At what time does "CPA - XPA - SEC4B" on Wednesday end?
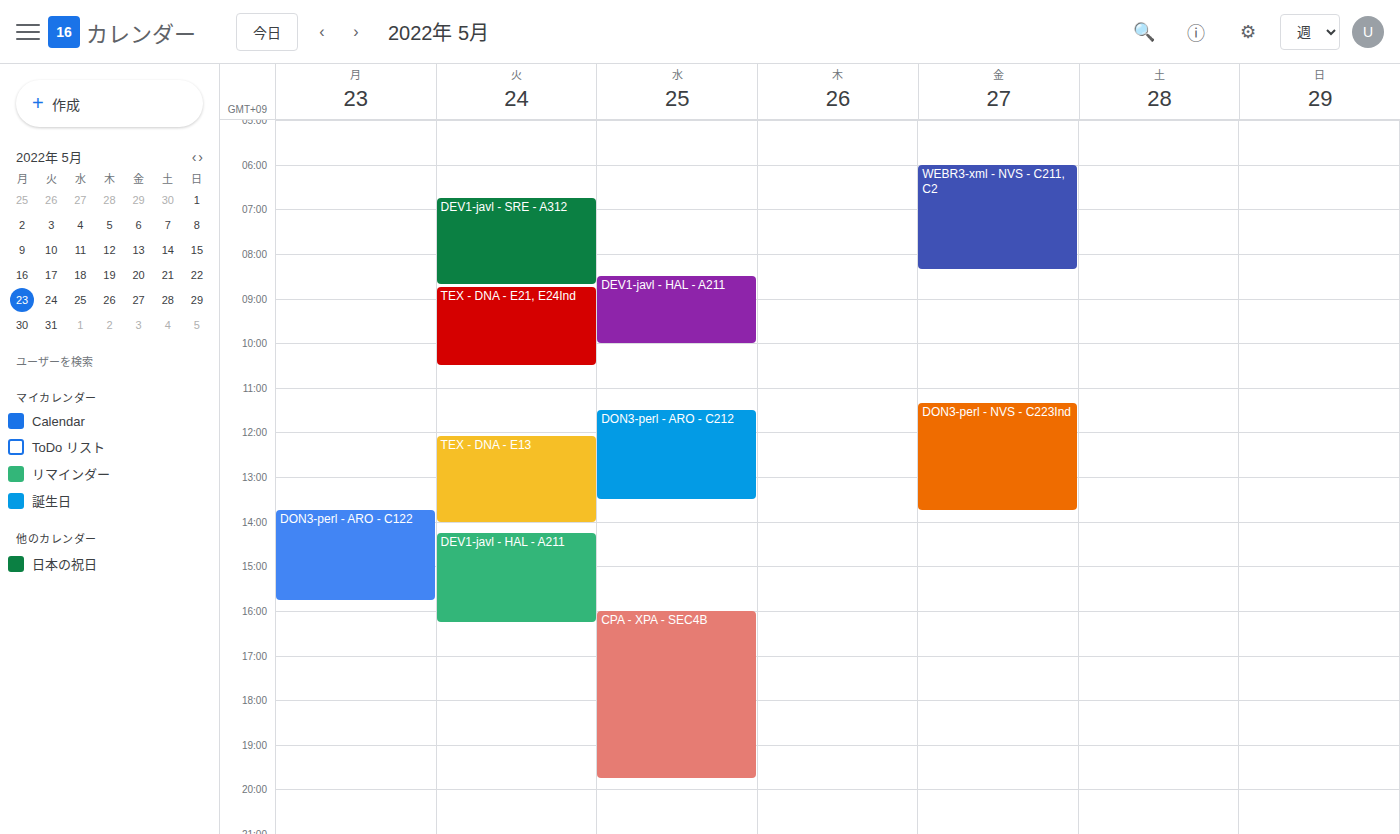
7:45 PM